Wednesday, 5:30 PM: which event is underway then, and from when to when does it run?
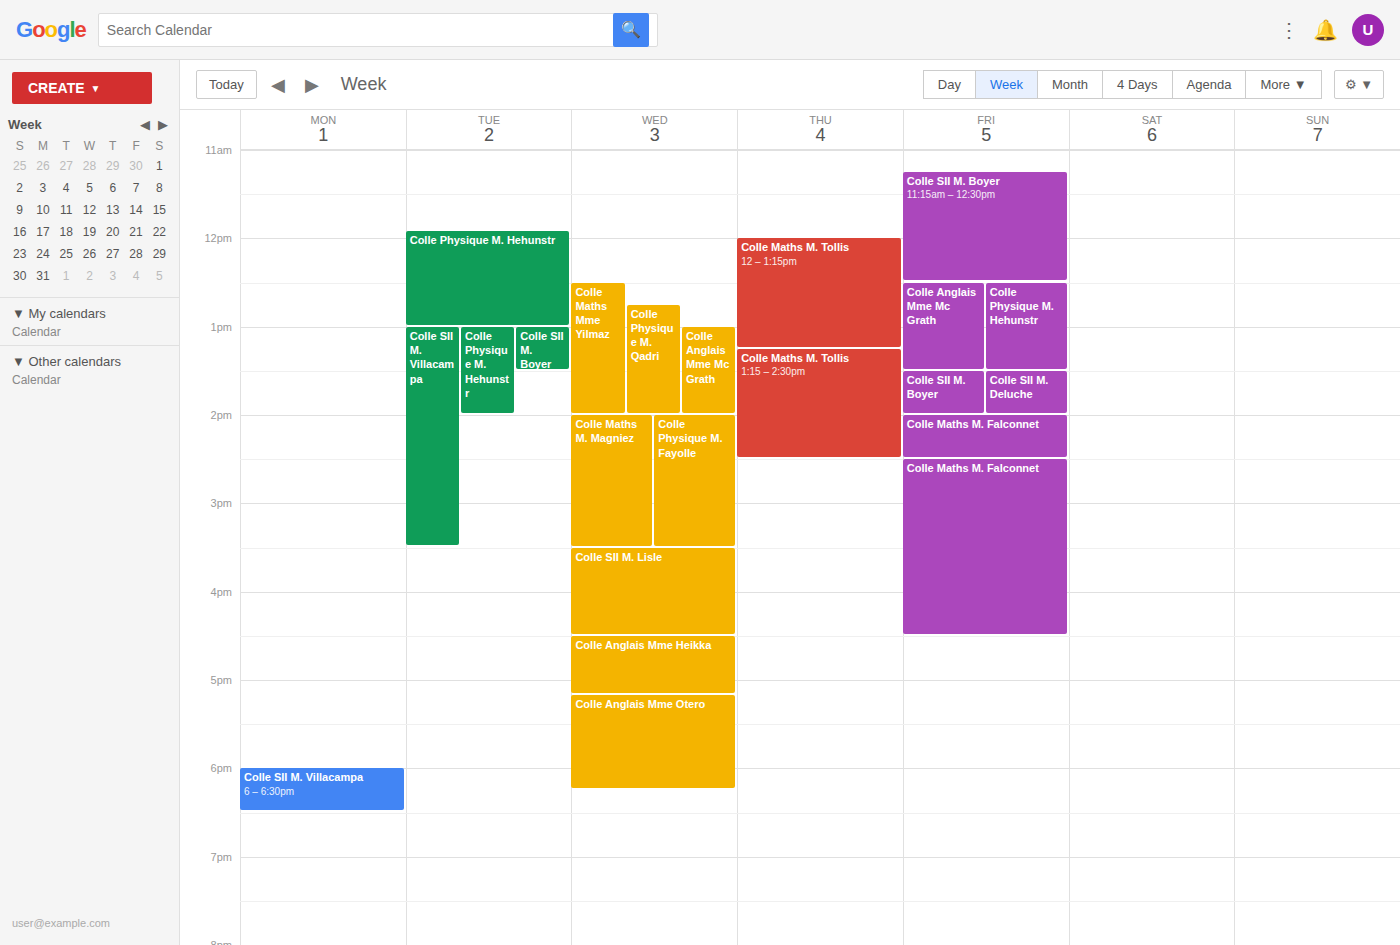
"Colle Anglais Mme Otero", 5:10 PM to 6:15 PM